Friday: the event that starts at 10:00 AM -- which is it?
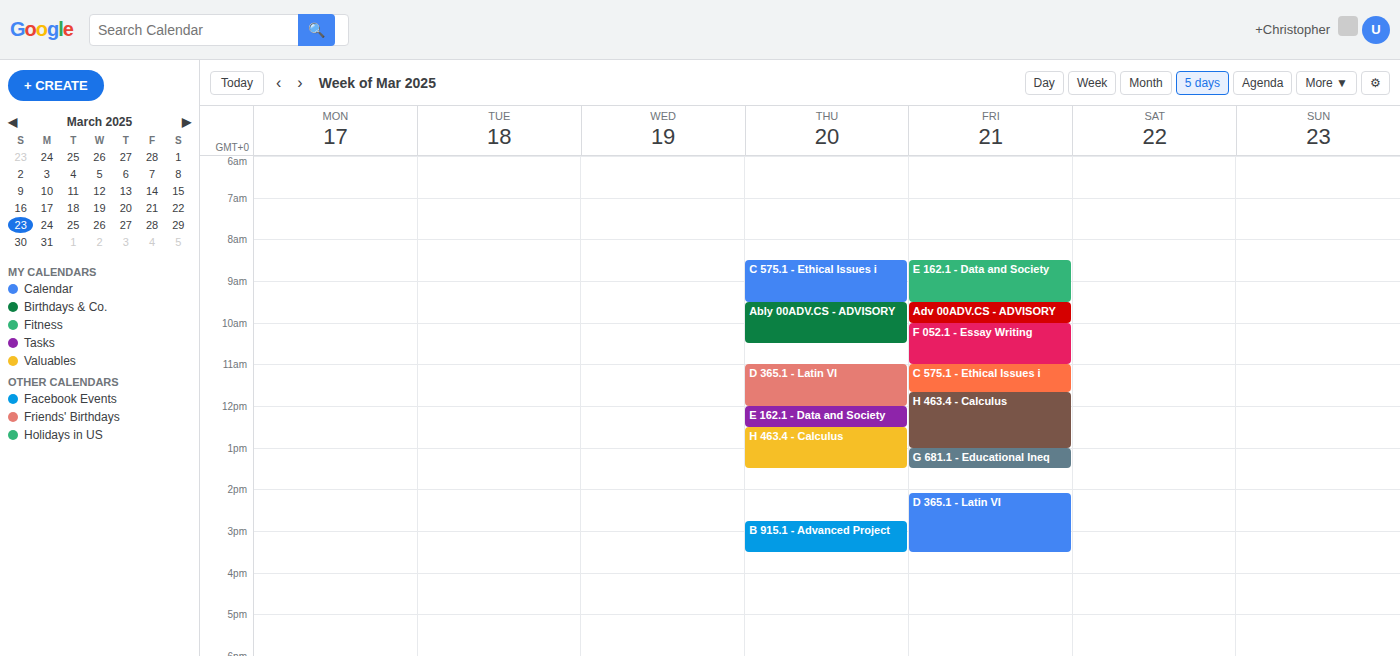
"F 052.1 - Essay Writing"